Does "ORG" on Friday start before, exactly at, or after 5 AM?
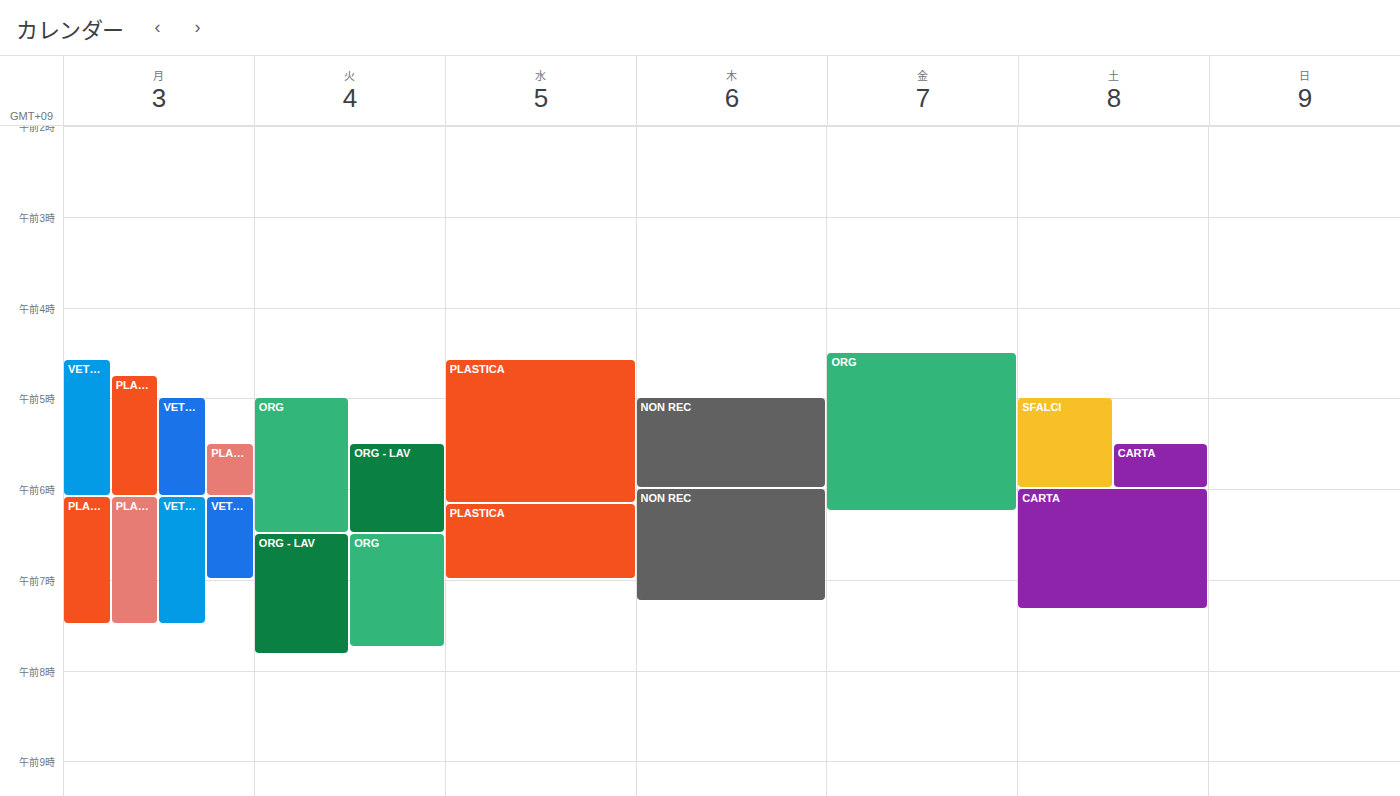
4:30 AM -- before 5 AM, 30 minutes above the 5 AM line.